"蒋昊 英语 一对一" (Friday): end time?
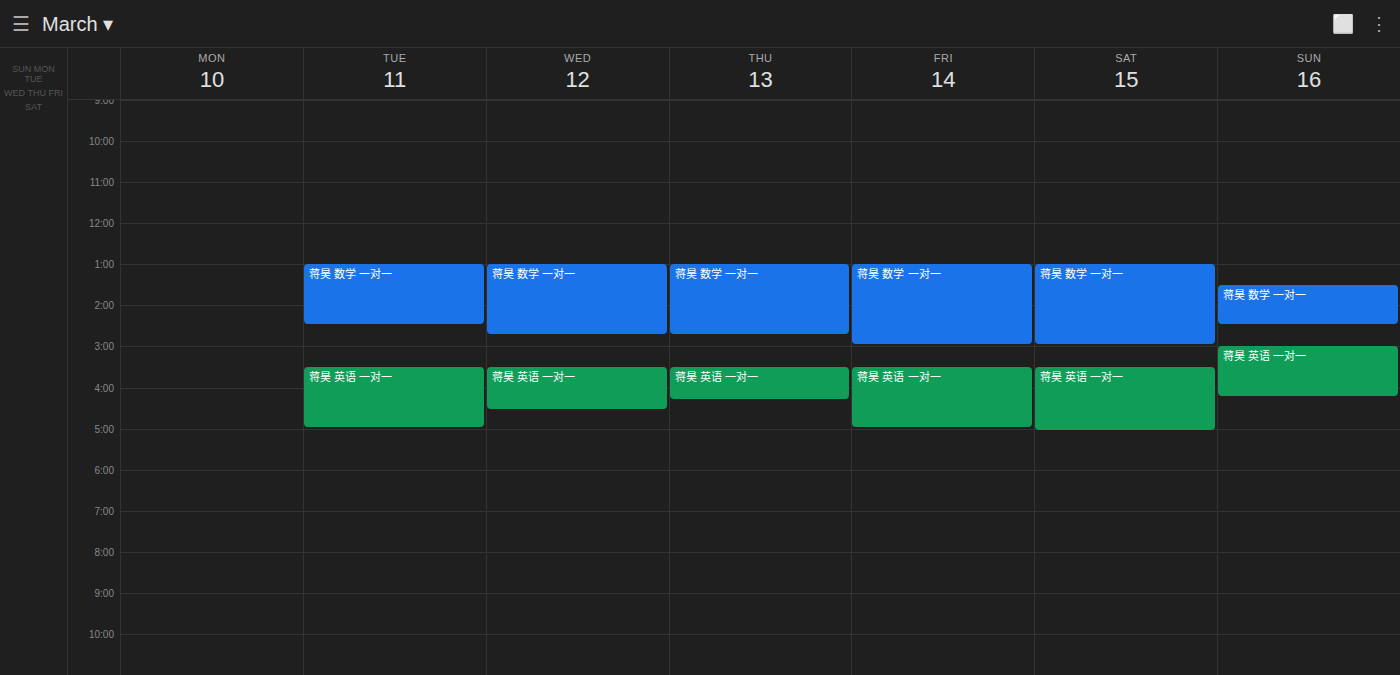
5:00 PM